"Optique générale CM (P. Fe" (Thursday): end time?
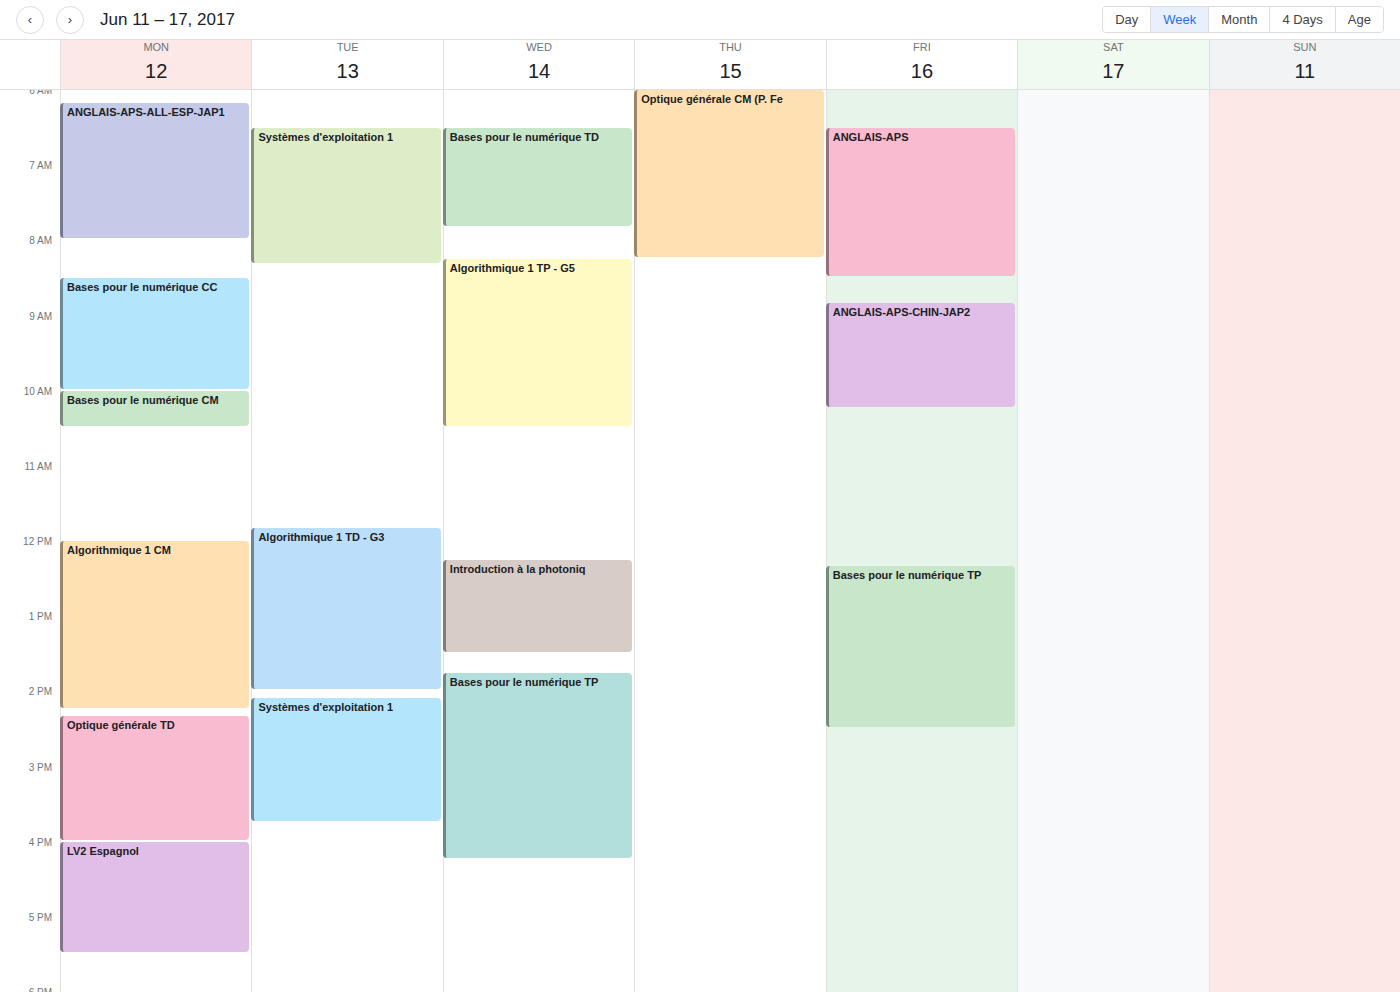
08:15